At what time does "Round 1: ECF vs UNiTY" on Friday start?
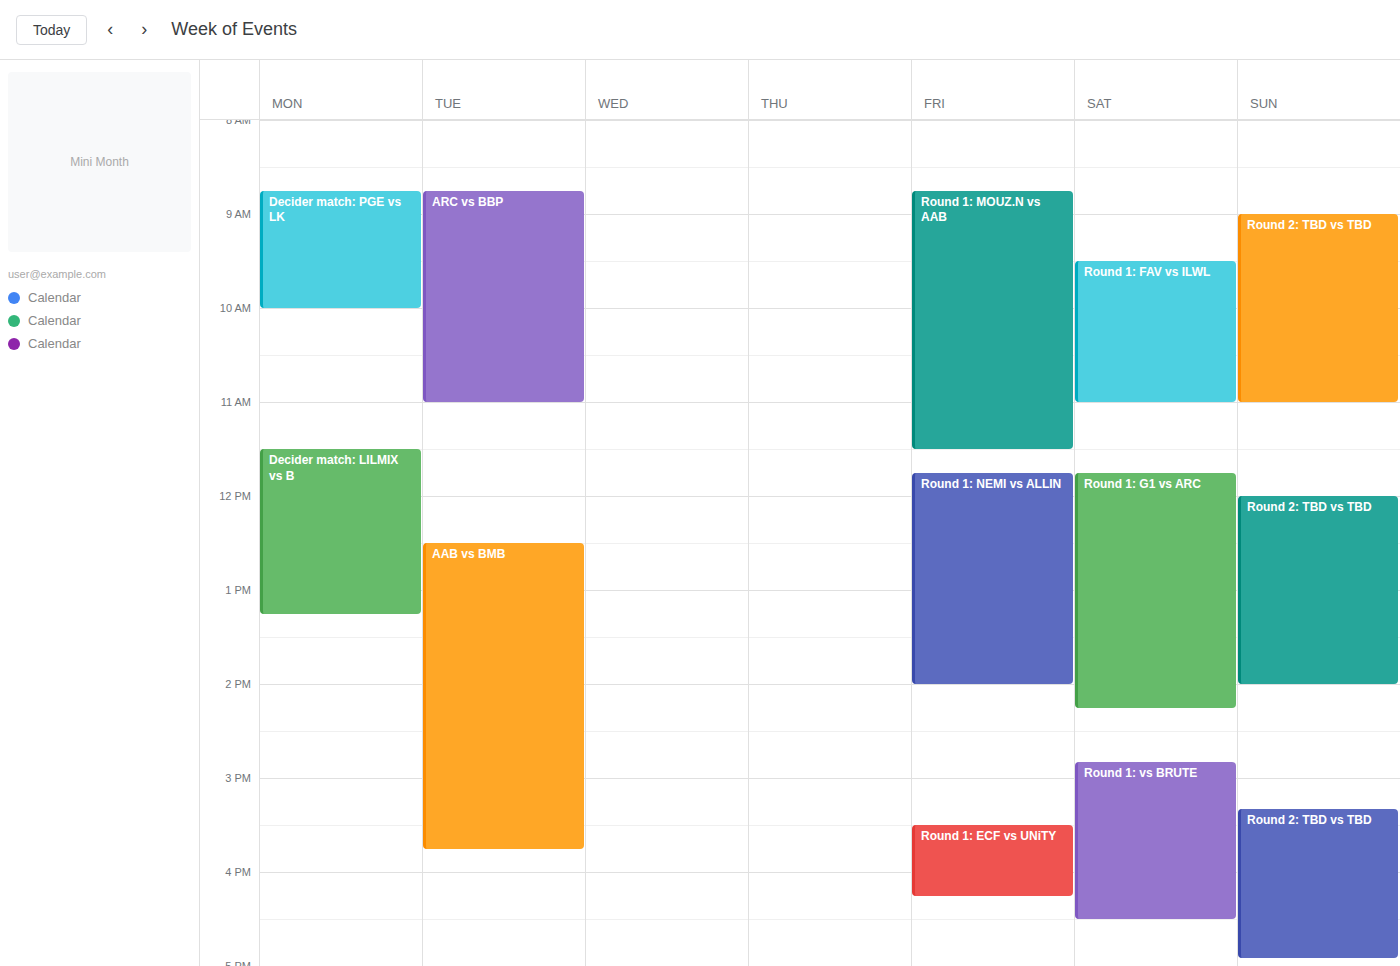
3:30 PM